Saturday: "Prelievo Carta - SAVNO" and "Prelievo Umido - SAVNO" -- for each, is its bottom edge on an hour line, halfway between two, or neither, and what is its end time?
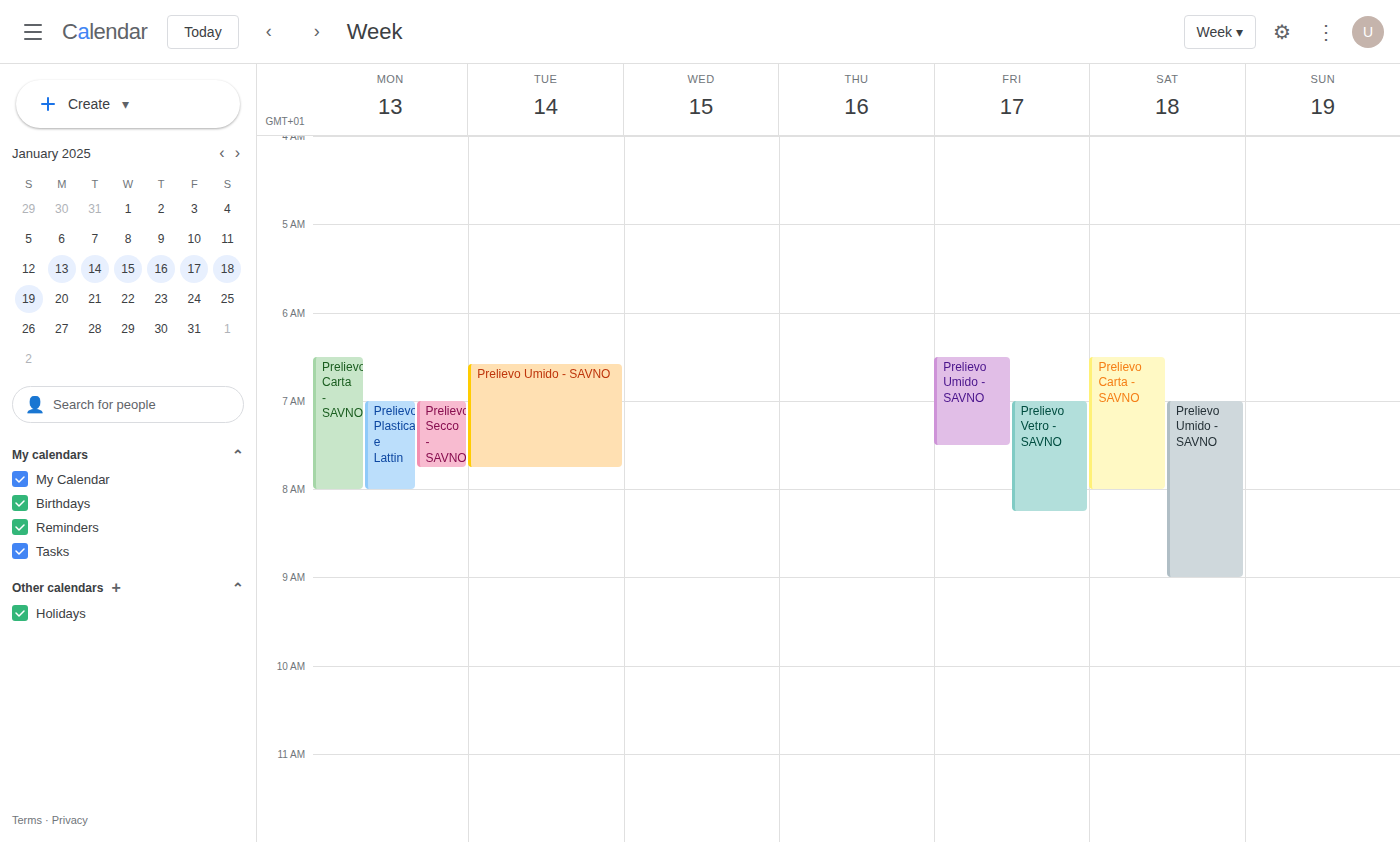
"Prelievo Carta - SAVNO": 8:00 AM, exactly on the 8 AM line. "Prelievo Umido - SAVNO": 9:00 AM, exactly on the 9 AM line.